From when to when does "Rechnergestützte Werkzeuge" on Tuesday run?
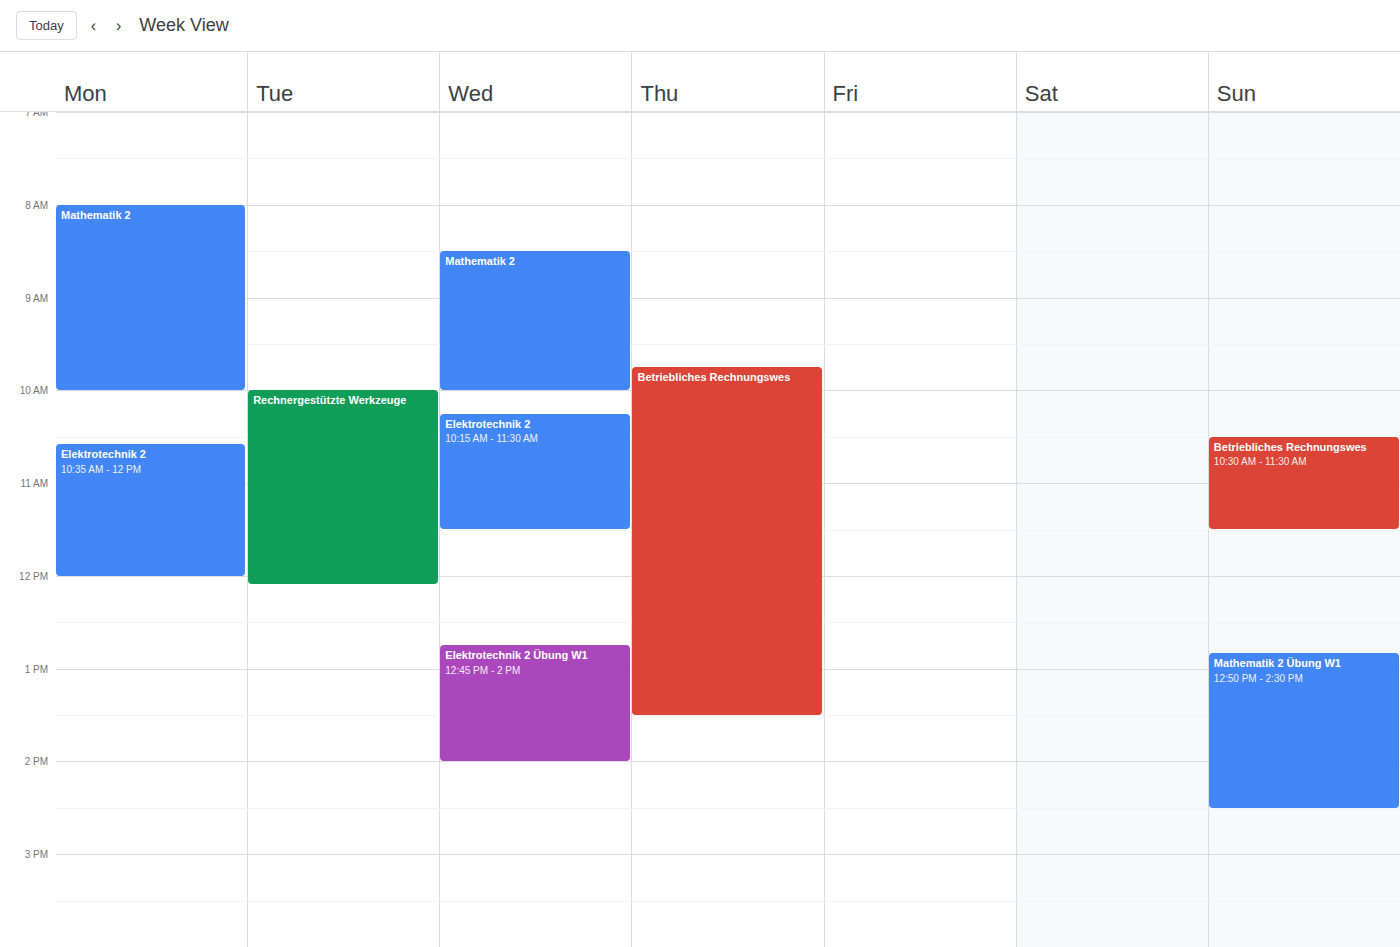
10:00 AM to 12:05 PM